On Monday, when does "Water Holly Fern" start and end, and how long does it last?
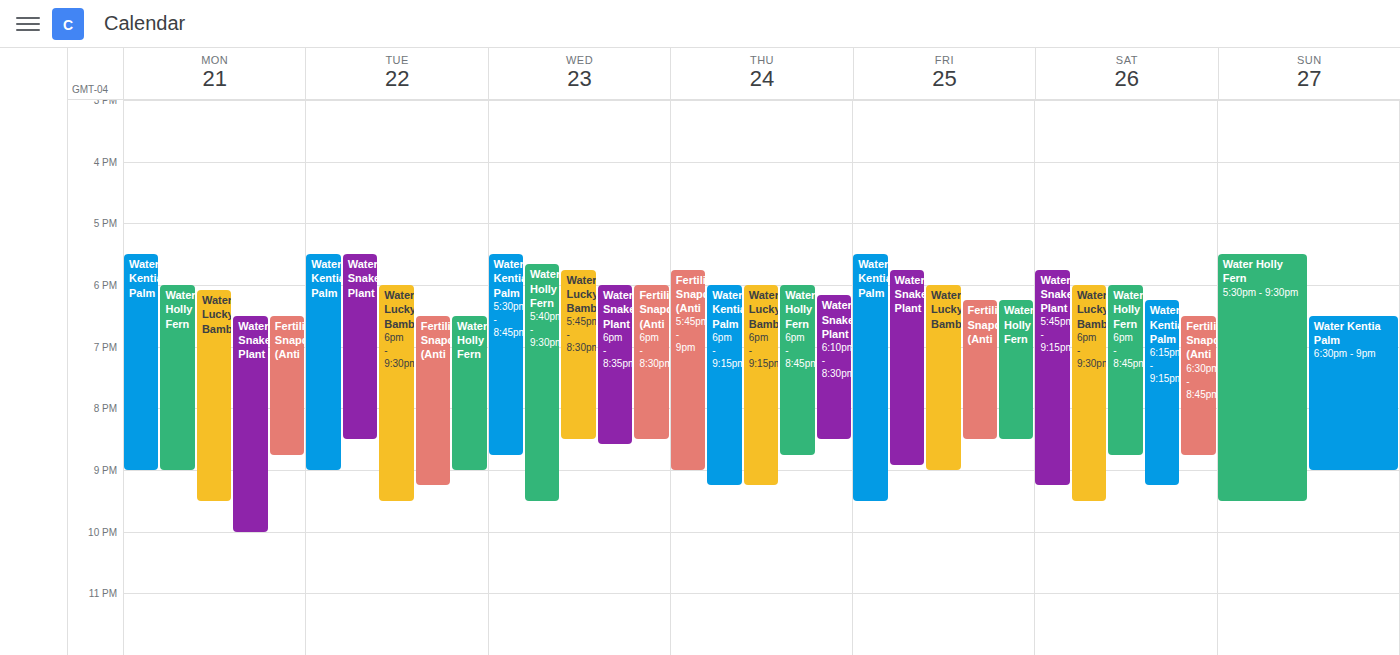
6:00 PM to 9:00 PM, 3 hours